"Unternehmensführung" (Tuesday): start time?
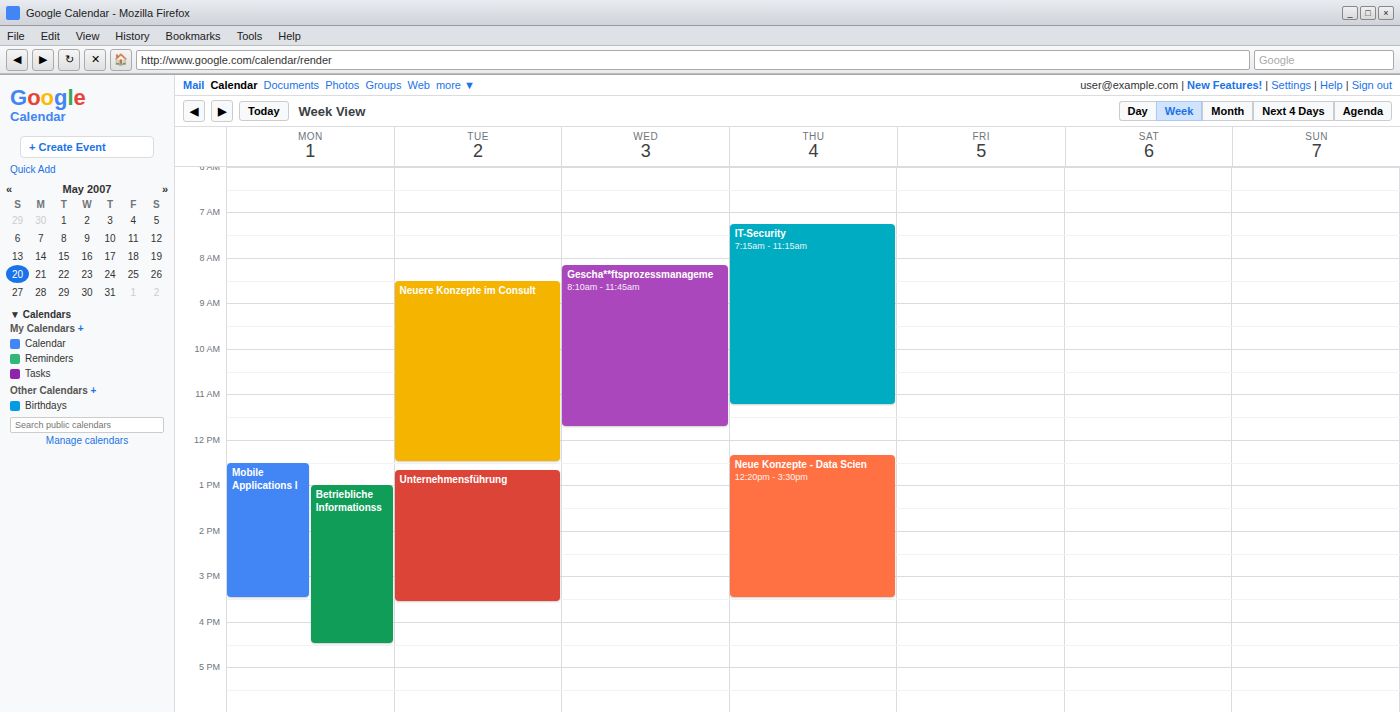
12:40 PM